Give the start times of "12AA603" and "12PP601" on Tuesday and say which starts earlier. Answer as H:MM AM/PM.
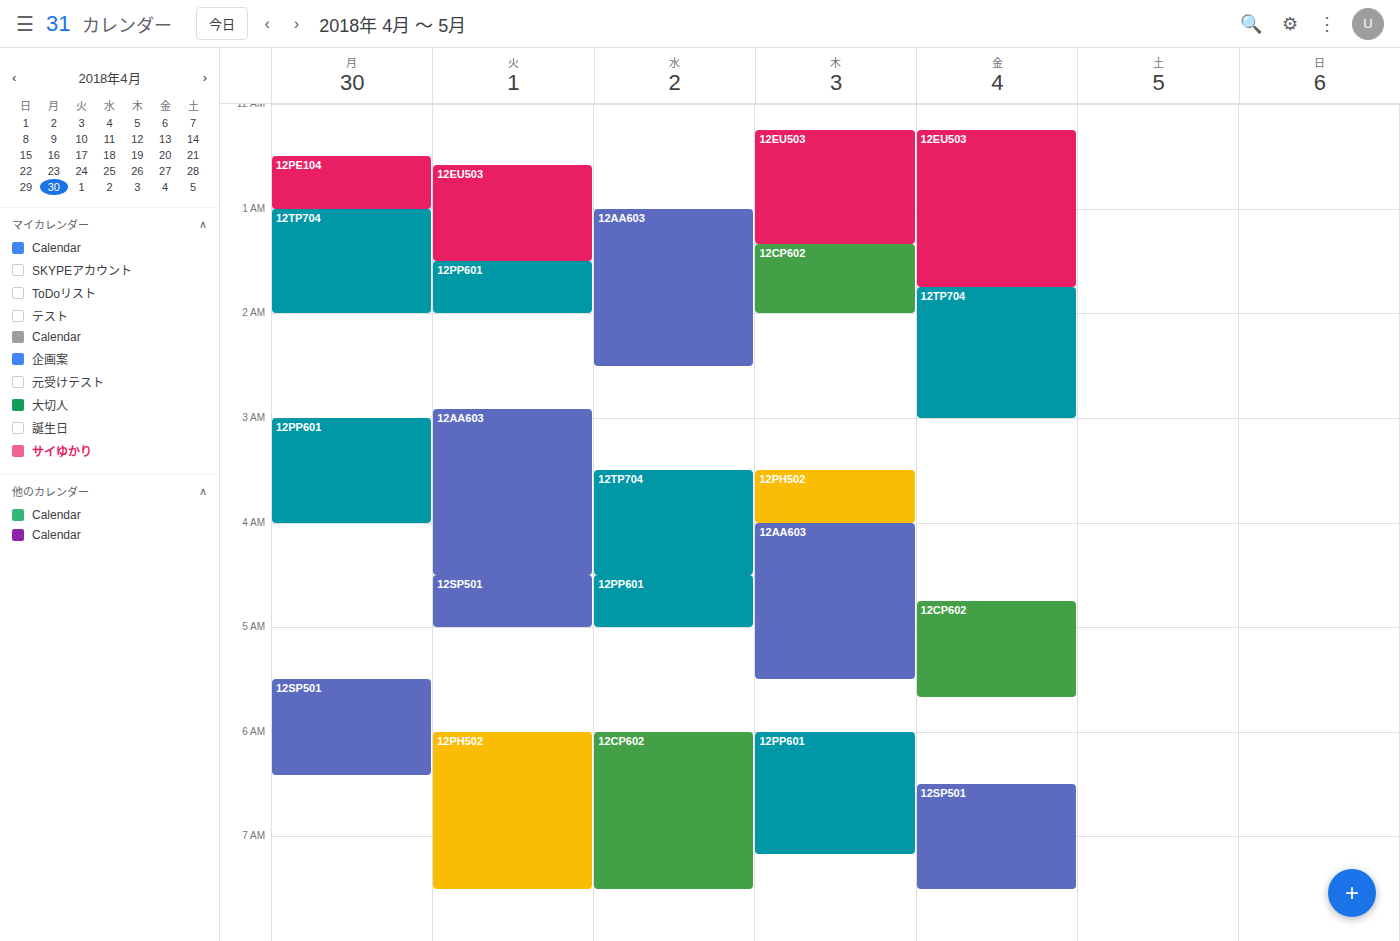
"12PP601" 1:30 AM; "12AA603" 2:55 AM.